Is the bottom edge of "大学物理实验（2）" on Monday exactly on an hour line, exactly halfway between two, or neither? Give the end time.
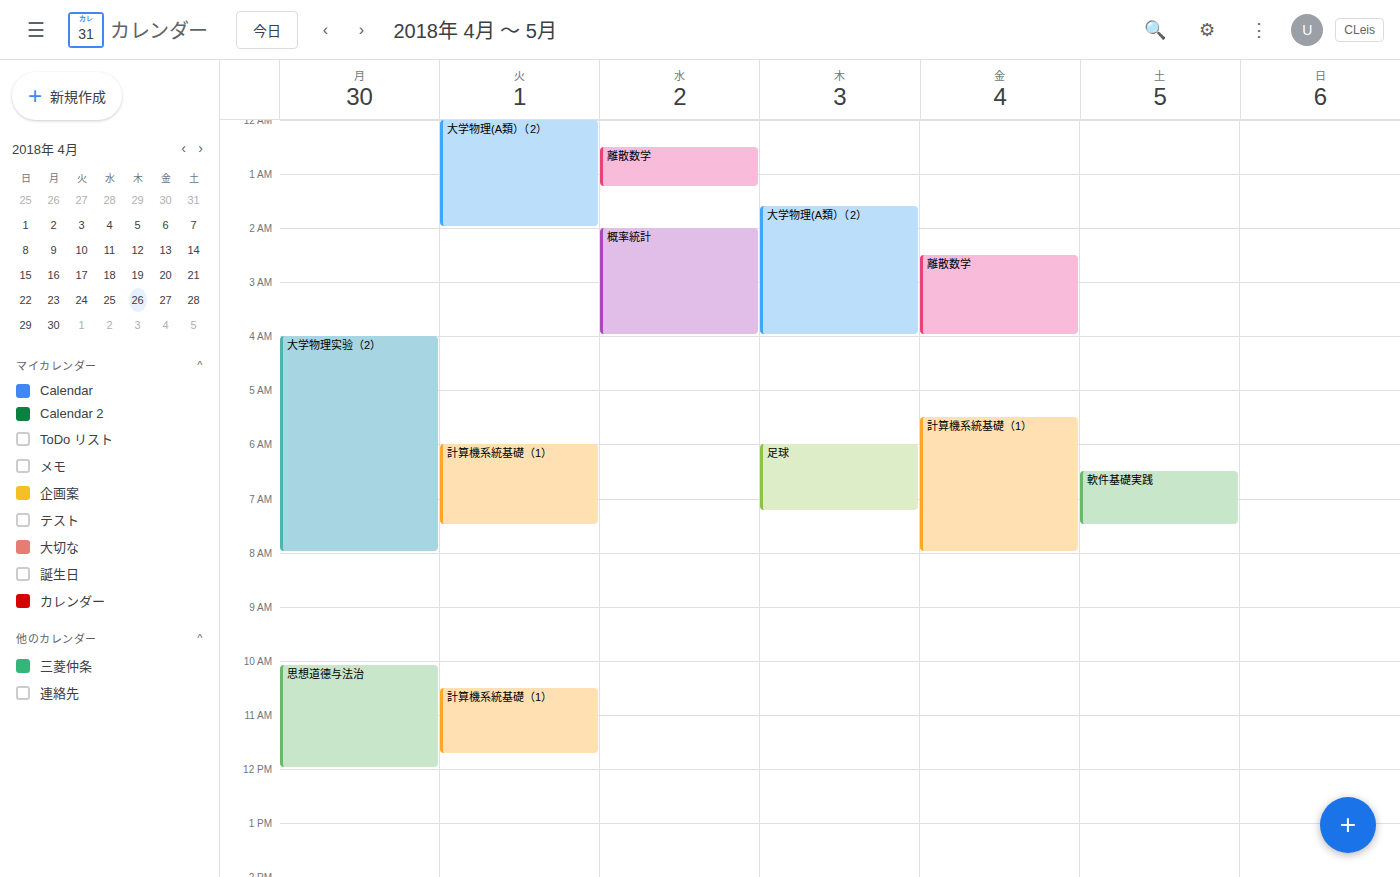
8:00 AM -- exactly on the 8 AM line.